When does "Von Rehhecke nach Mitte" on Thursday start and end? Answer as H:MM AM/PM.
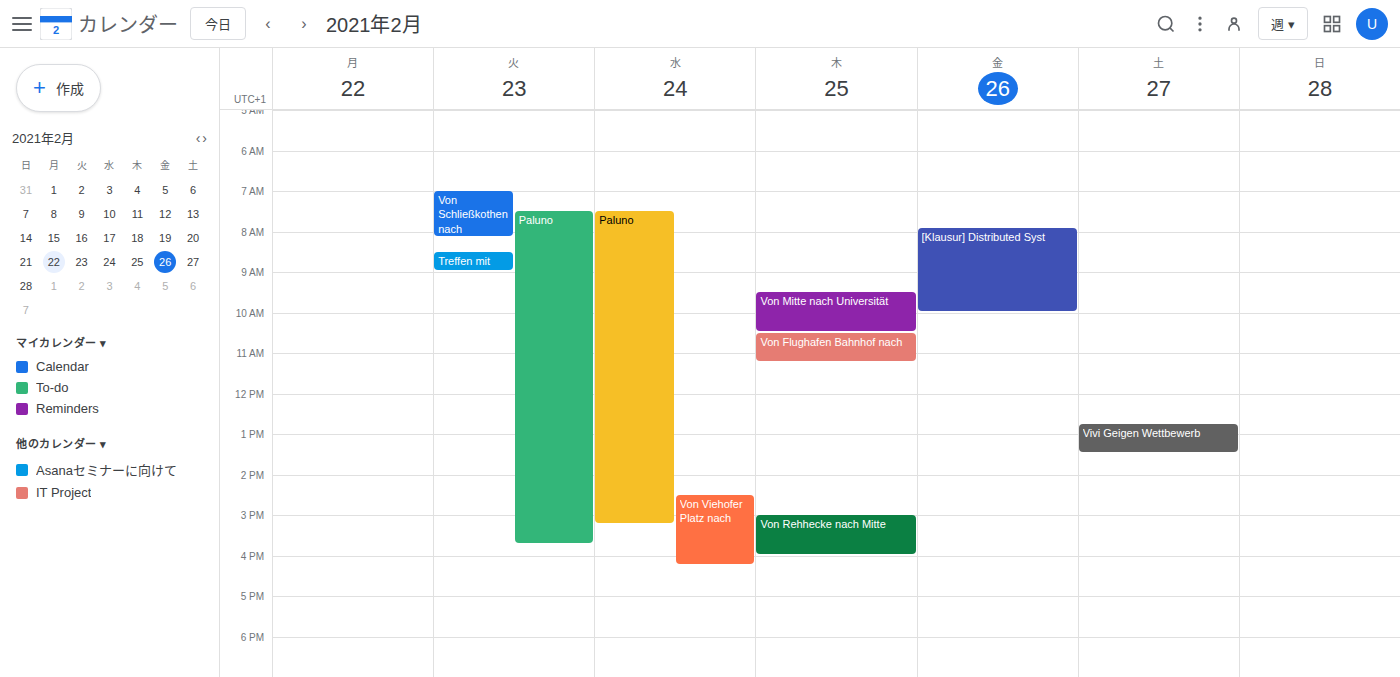
3:00 PM to 4:00 PM